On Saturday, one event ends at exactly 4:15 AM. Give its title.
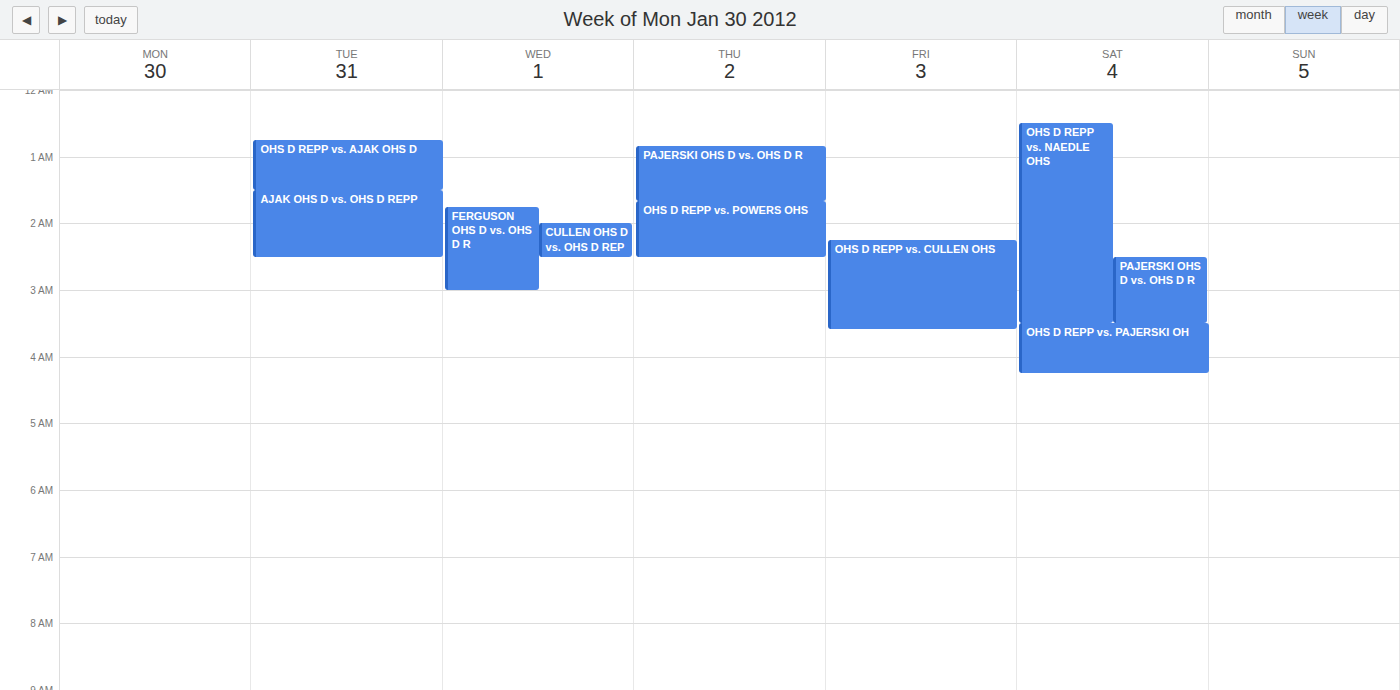
"OHS D REPP vs. PAJERSKI OH"